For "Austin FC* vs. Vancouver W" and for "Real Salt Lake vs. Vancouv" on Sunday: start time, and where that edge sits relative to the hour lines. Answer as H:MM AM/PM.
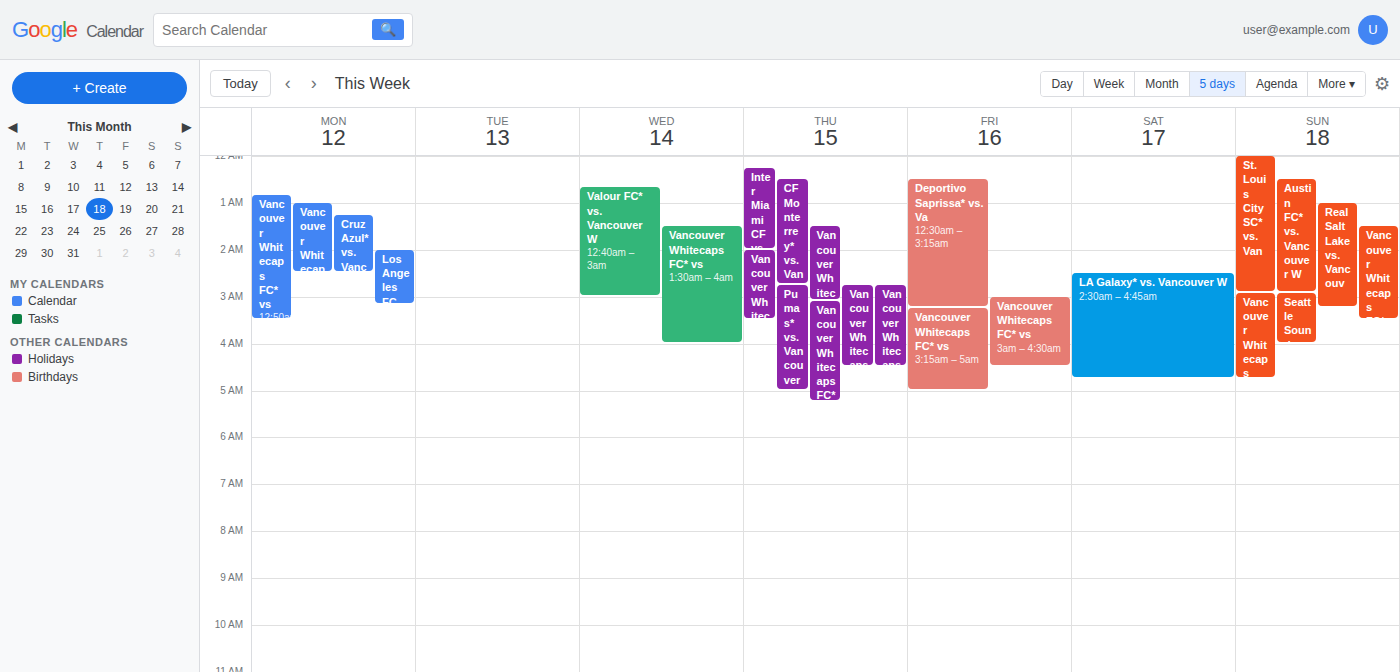
"Austin FC* vs. Vancouver W": 12:30 AM, halfway between the 12 AM and 1 AM lines. "Real Salt Lake vs. Vancouv": 1:00 AM, exactly on the 1 AM line.